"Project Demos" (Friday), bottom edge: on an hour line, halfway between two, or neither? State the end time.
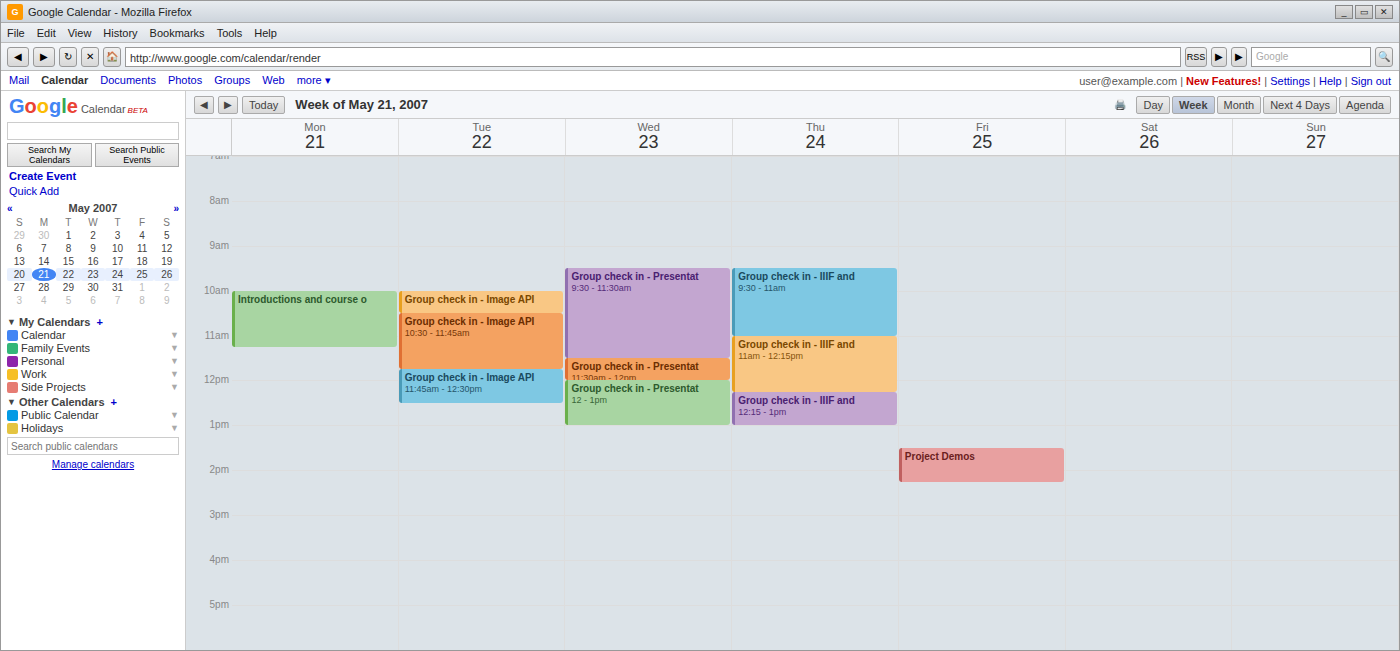
2:15 PM -- neither: a quarter of the way from the 2 PM line to the 3 PM line.